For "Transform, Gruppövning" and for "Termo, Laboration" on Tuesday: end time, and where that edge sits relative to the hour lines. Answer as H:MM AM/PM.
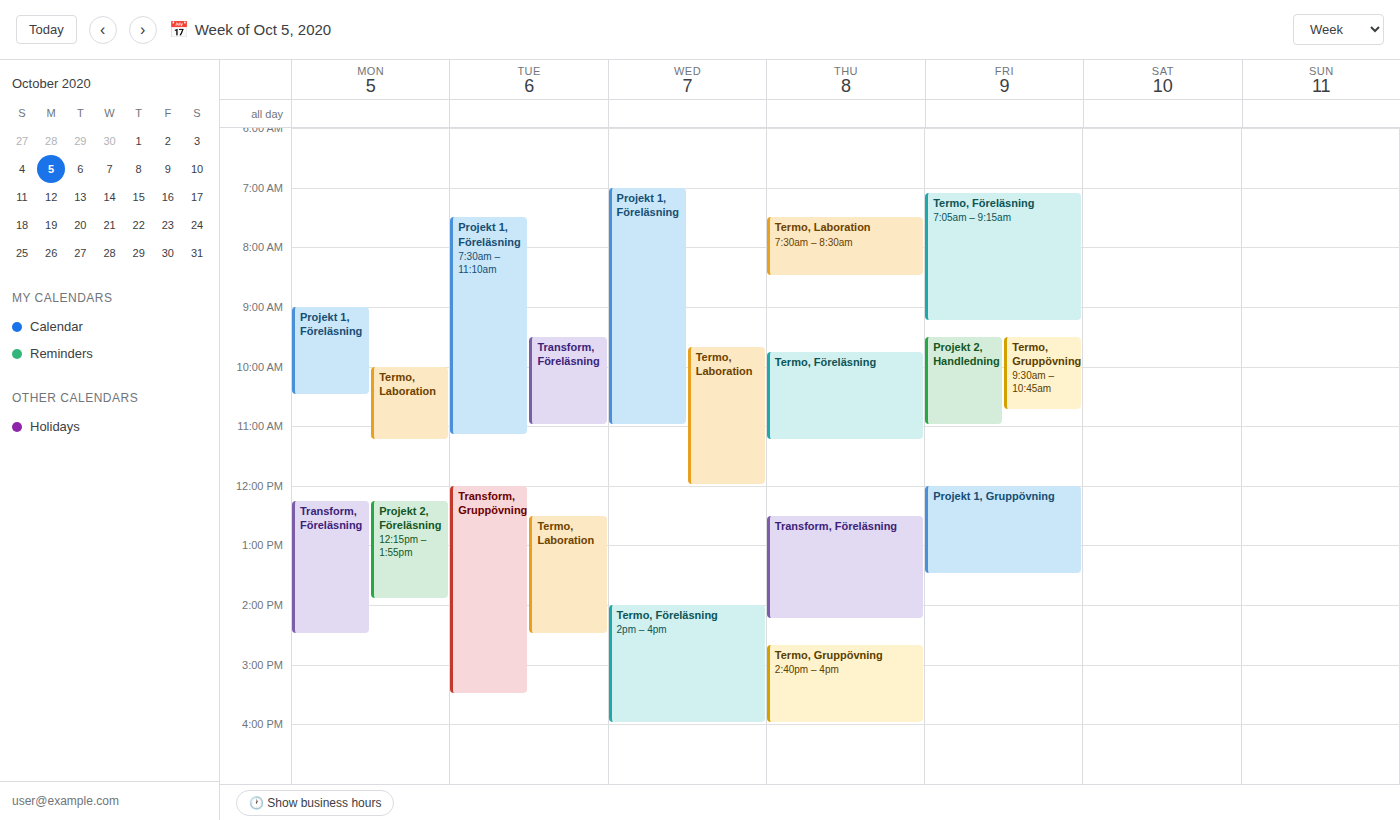
"Transform, Gruppövning": 3:30 PM, halfway between the 3 PM and 4 PM lines. "Termo, Laboration": 2:30 PM, halfway between the 2 PM and 3 PM lines.